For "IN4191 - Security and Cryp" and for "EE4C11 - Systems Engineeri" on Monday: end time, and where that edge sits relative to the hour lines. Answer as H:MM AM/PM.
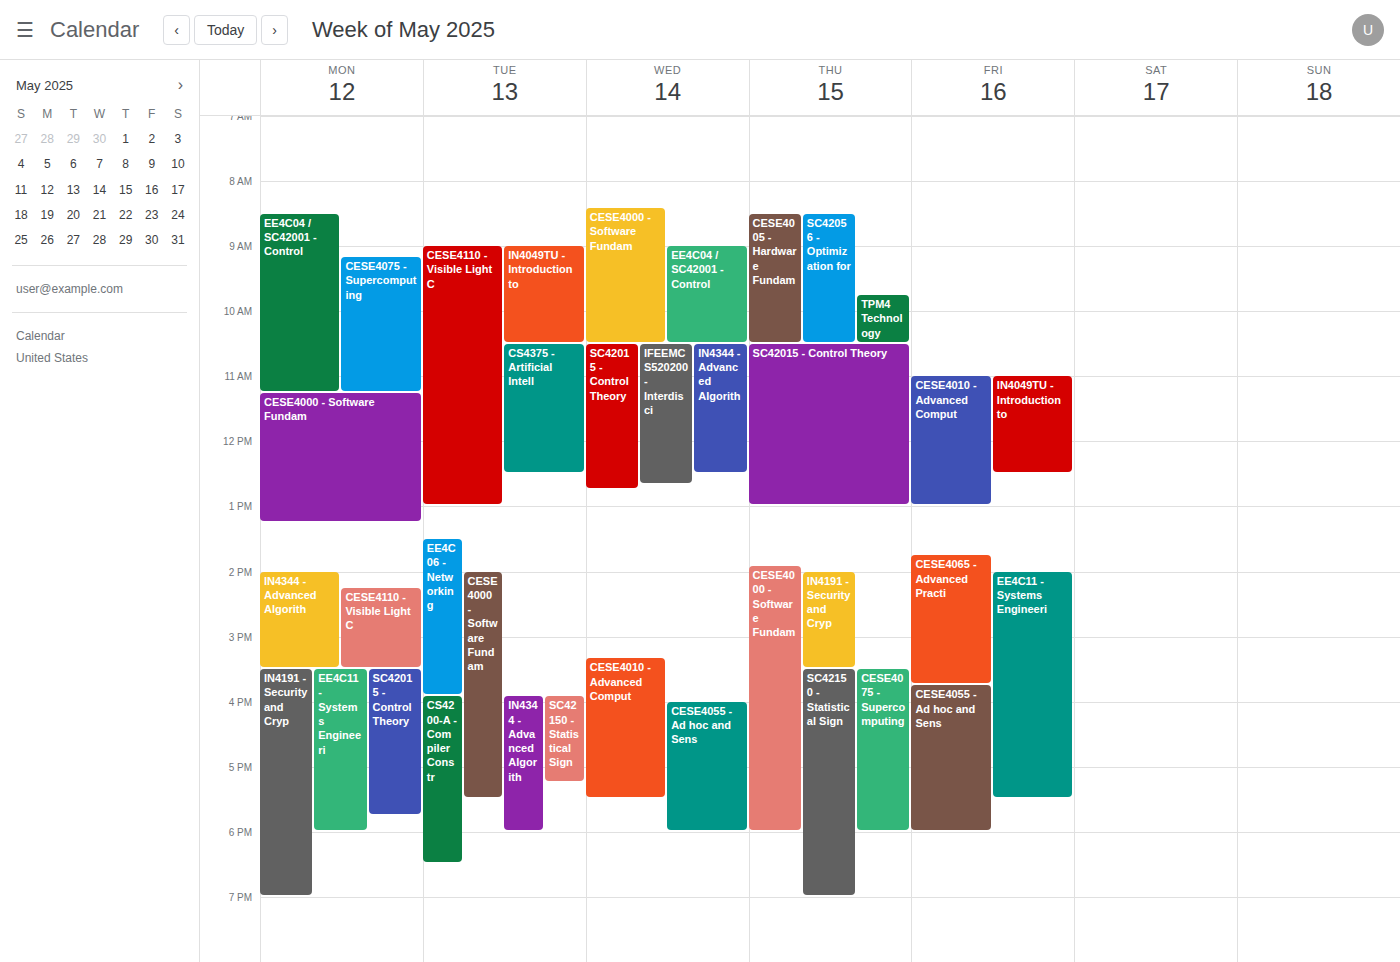
"IN4191 - Security and Cryp": 7:00 PM, exactly on the 7 PM line. "EE4C11 - Systems Engineeri": 6:00 PM, exactly on the 6 PM line.